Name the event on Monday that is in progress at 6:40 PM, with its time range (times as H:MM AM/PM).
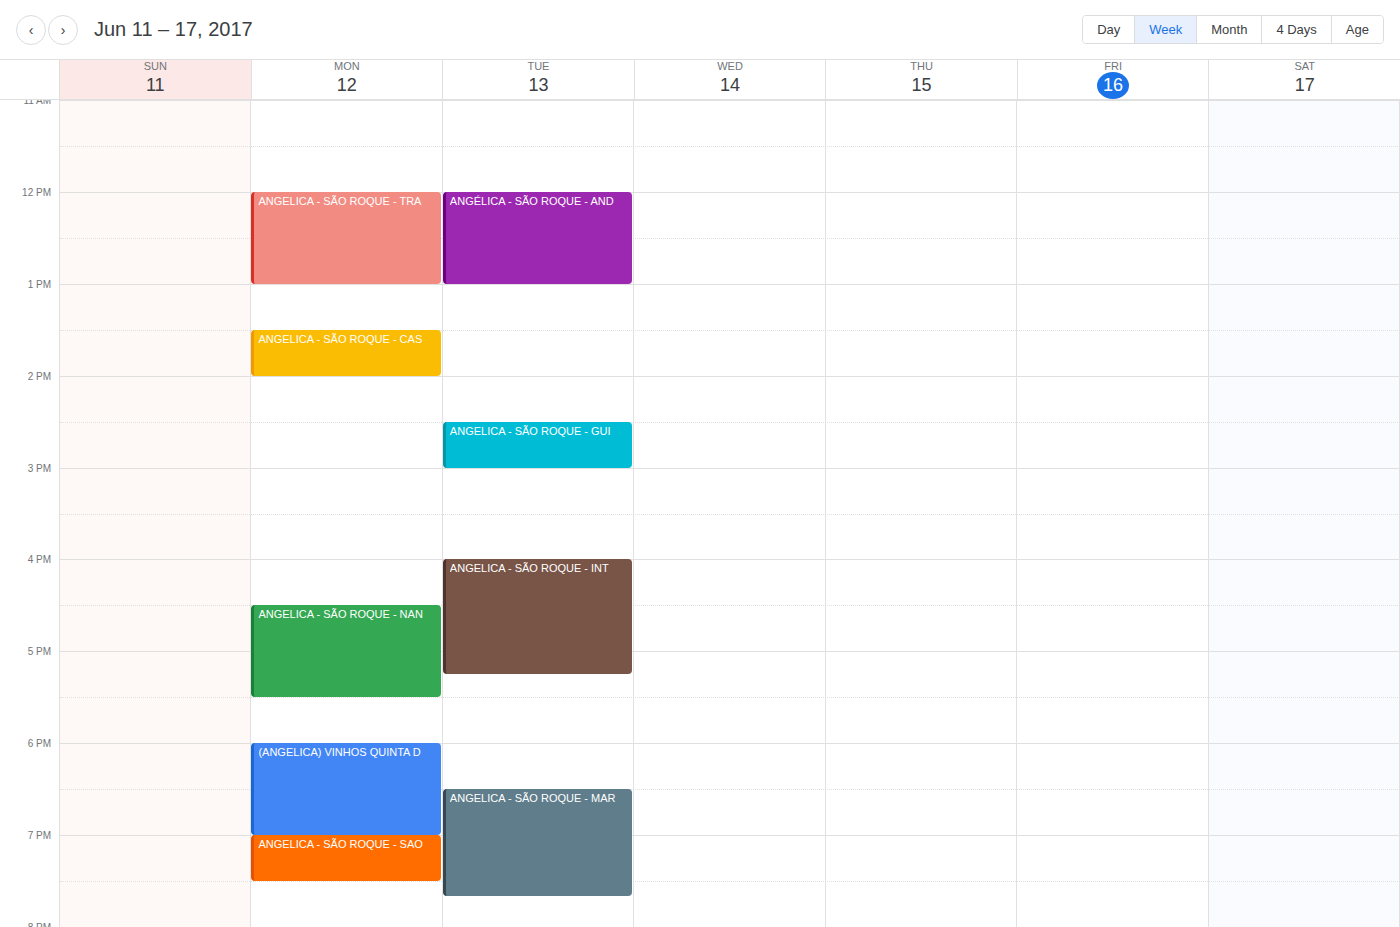
"(ANGELICA) VINHOS QUINTA D", 6:00 PM to 7:00 PM